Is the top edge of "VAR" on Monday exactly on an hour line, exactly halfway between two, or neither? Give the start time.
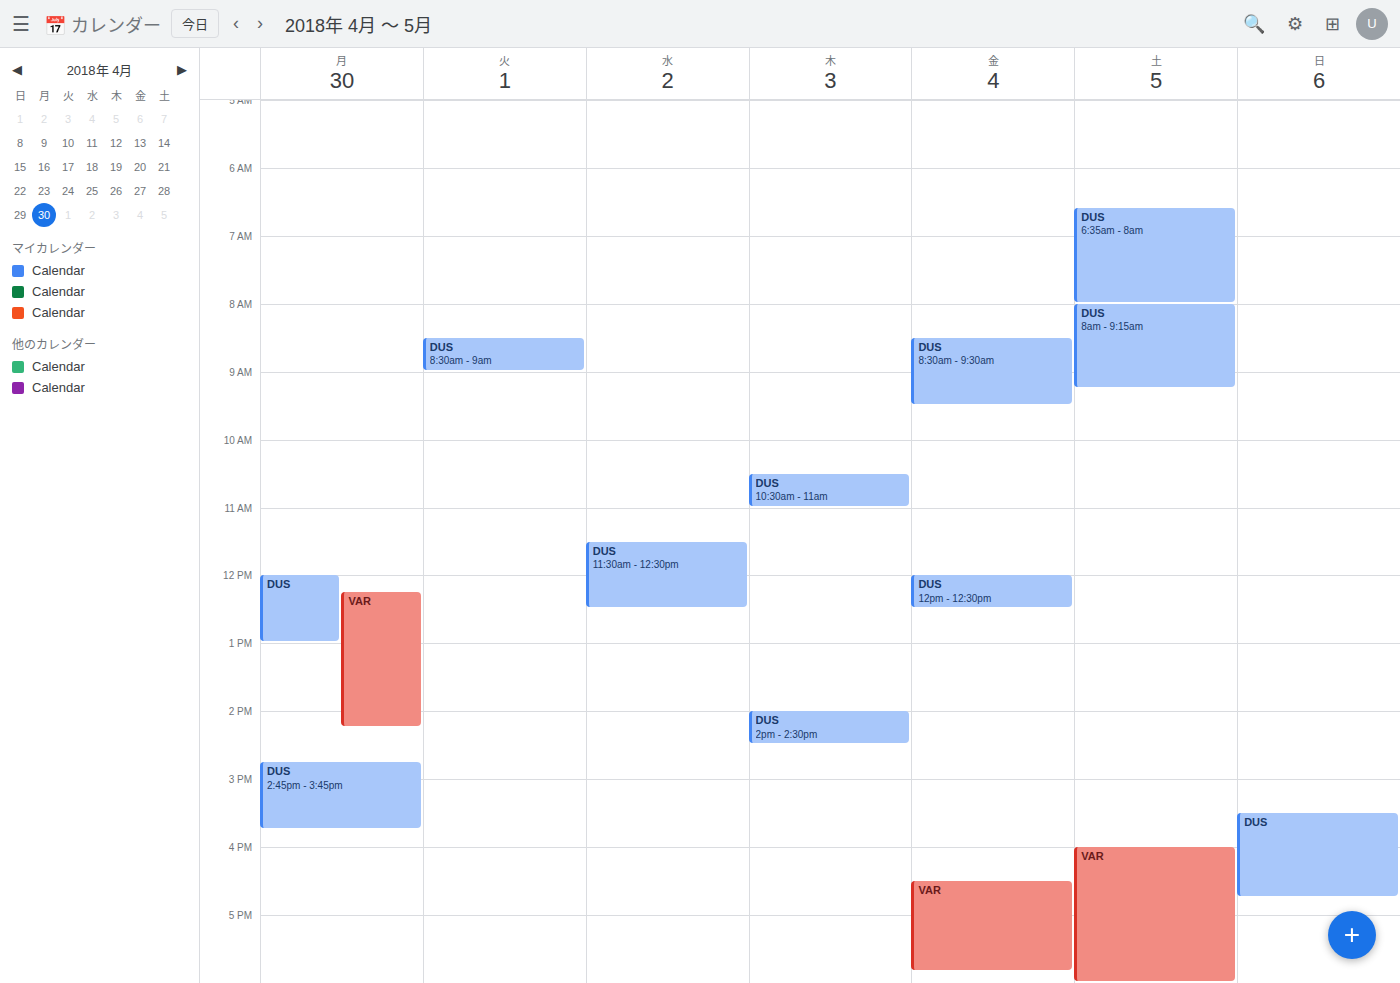
12:15 -- neither: a quarter of the way from the 12:00 line to the 13:00 line.